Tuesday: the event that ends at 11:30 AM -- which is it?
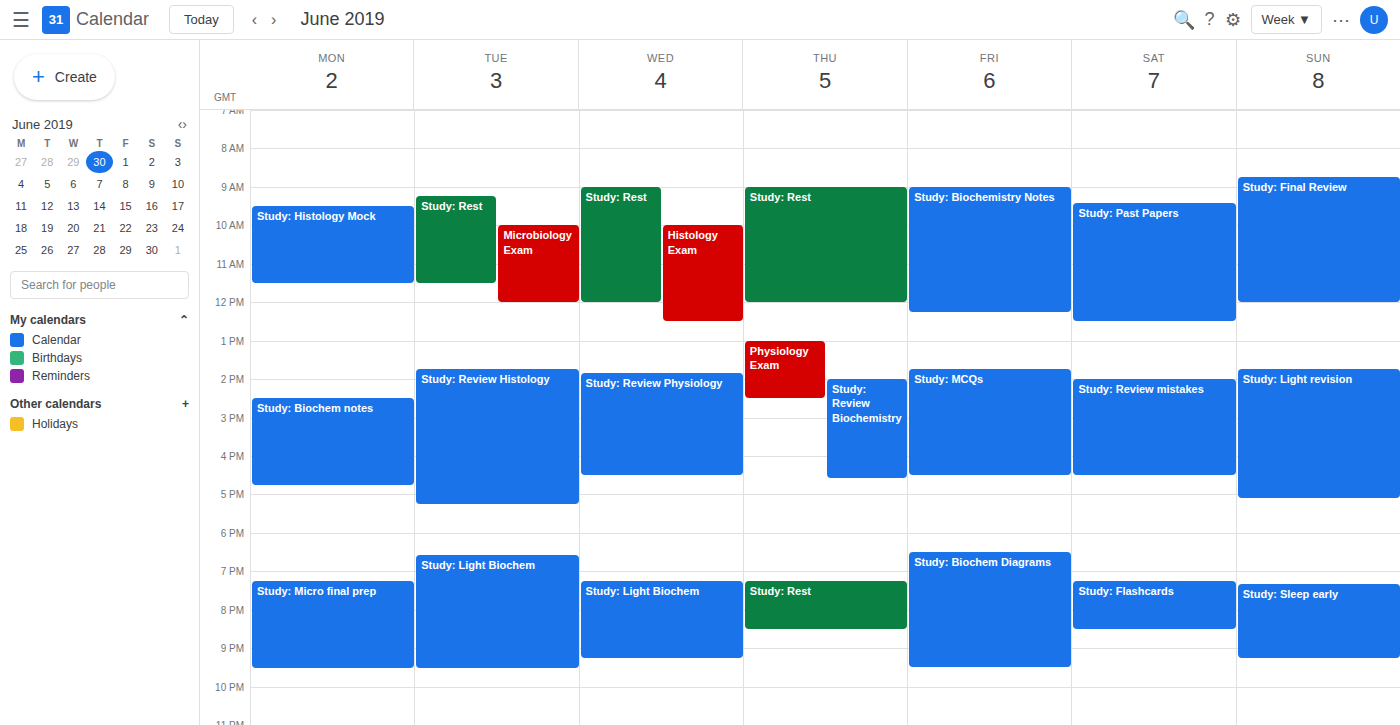
"Study: Rest"